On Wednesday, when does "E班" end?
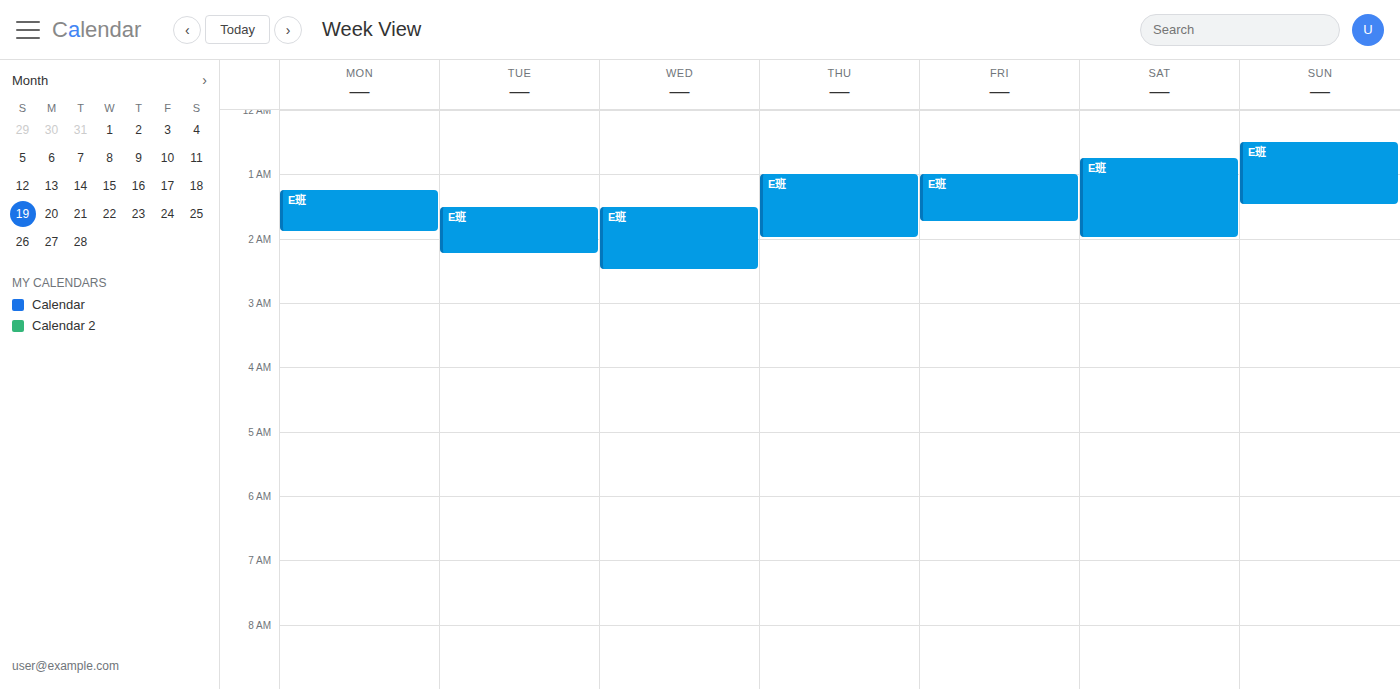
2:30 AM